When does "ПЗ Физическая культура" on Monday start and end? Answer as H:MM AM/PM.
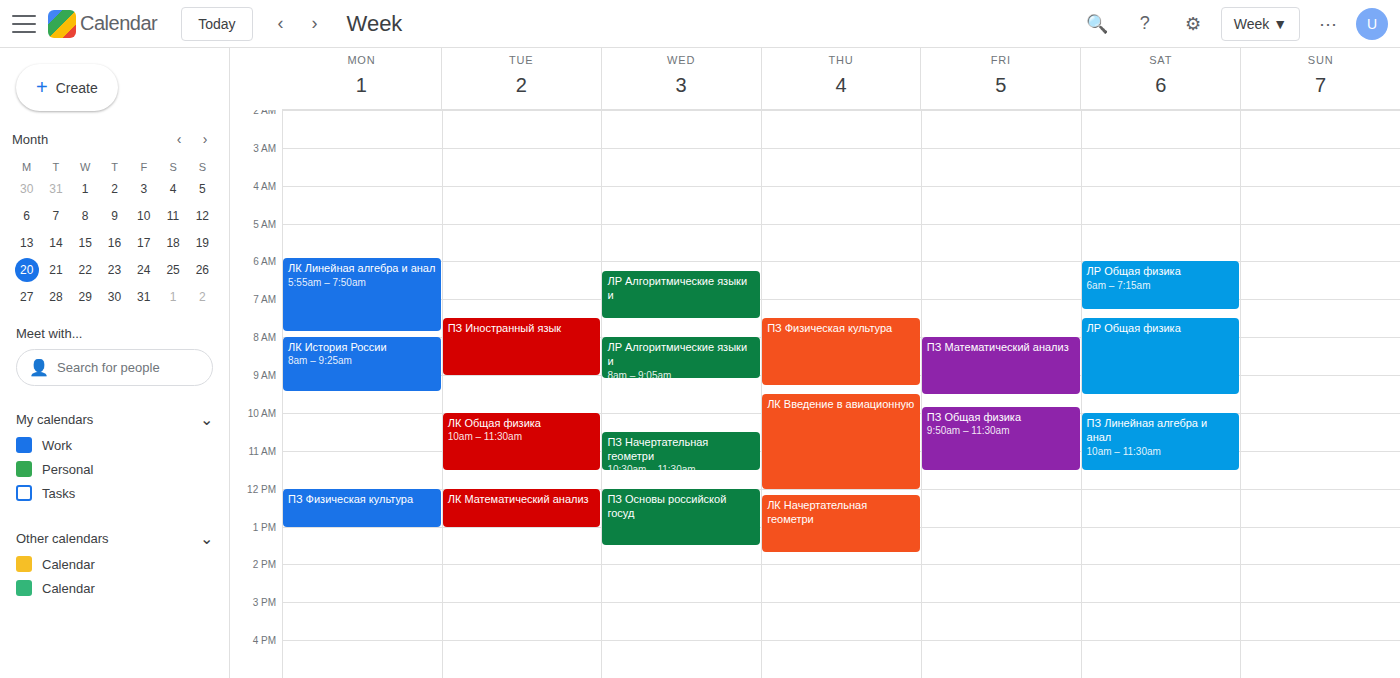
12:00 PM to 1:00 PM